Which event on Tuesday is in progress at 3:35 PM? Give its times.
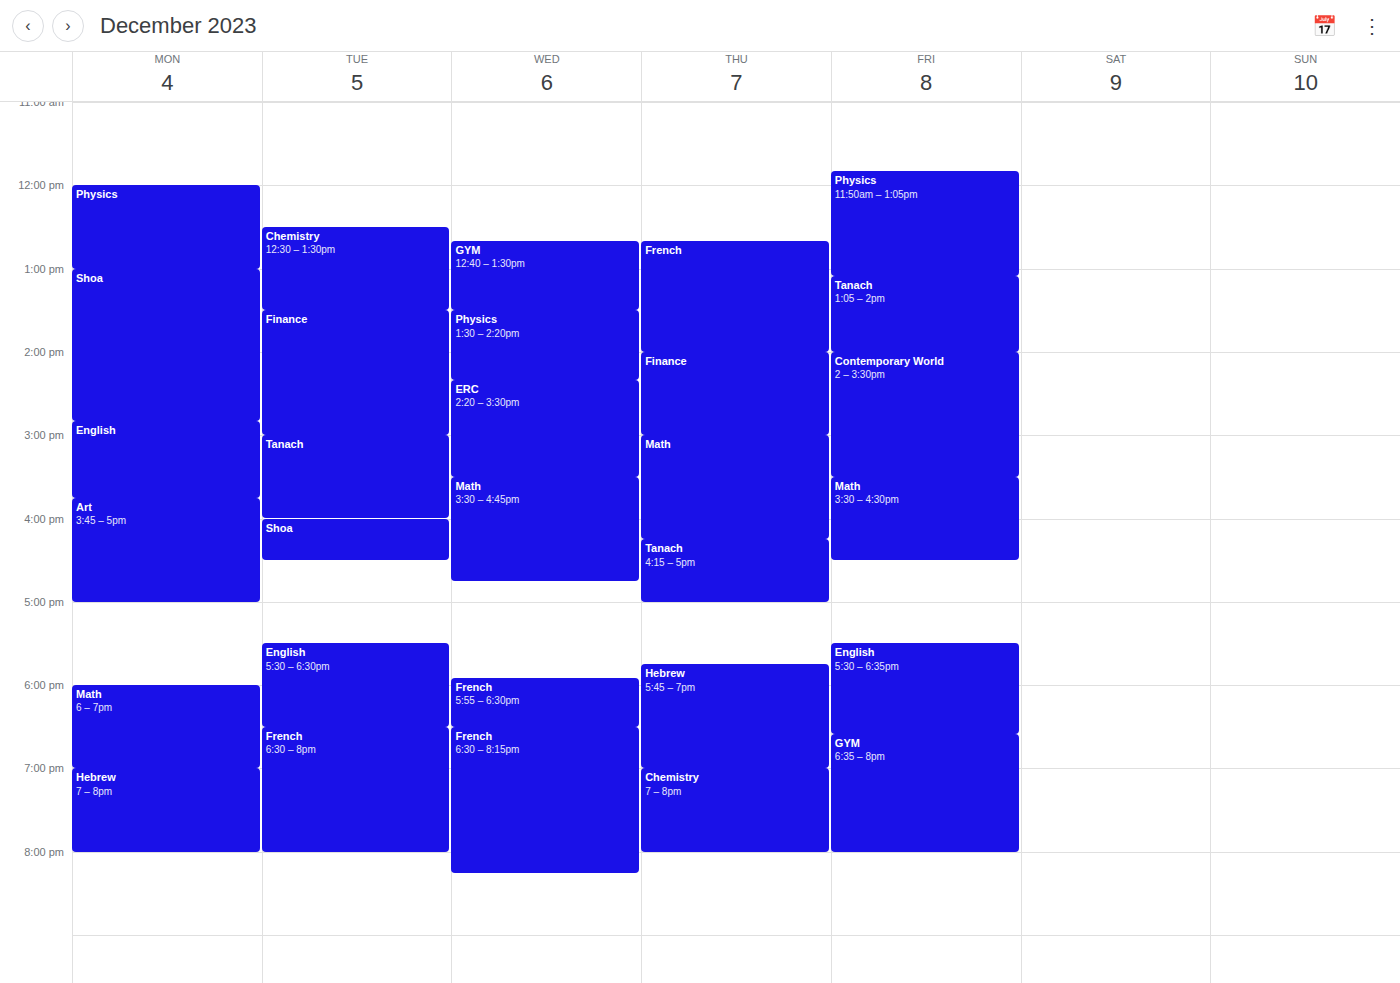
"Tanach", 3:00 PM to 4:00 PM